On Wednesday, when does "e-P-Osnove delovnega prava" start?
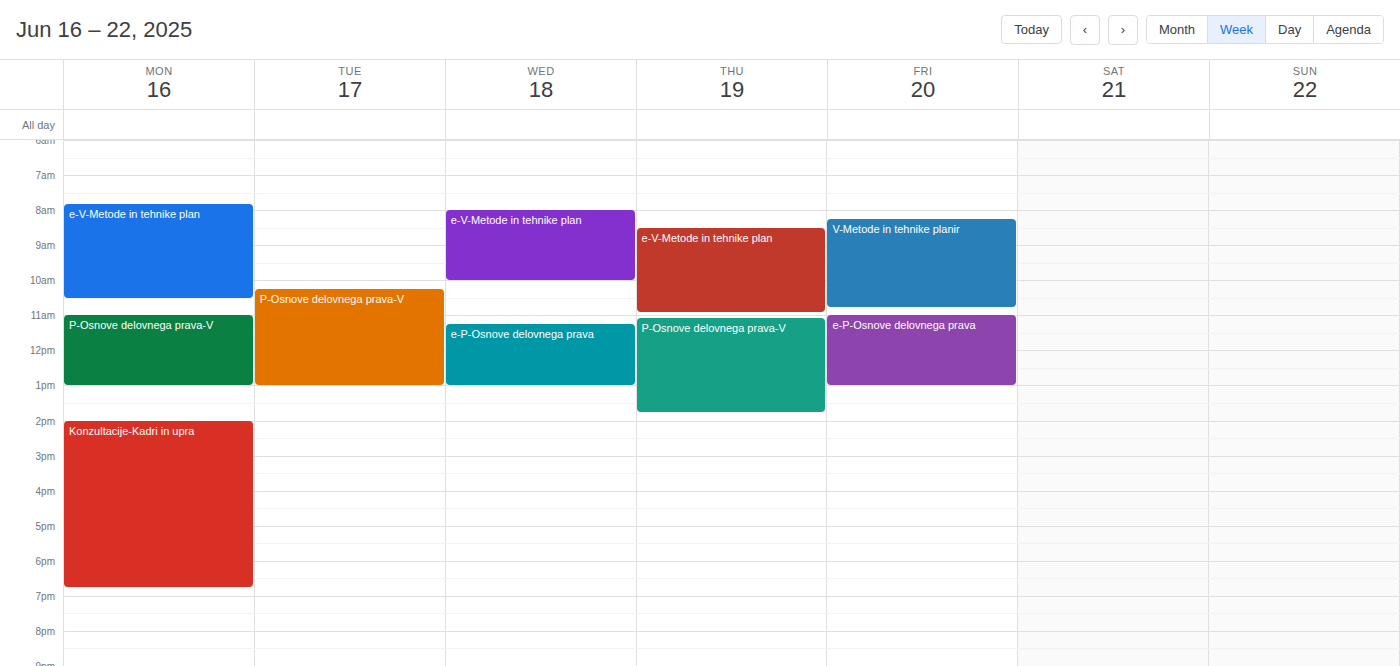
11:15 AM